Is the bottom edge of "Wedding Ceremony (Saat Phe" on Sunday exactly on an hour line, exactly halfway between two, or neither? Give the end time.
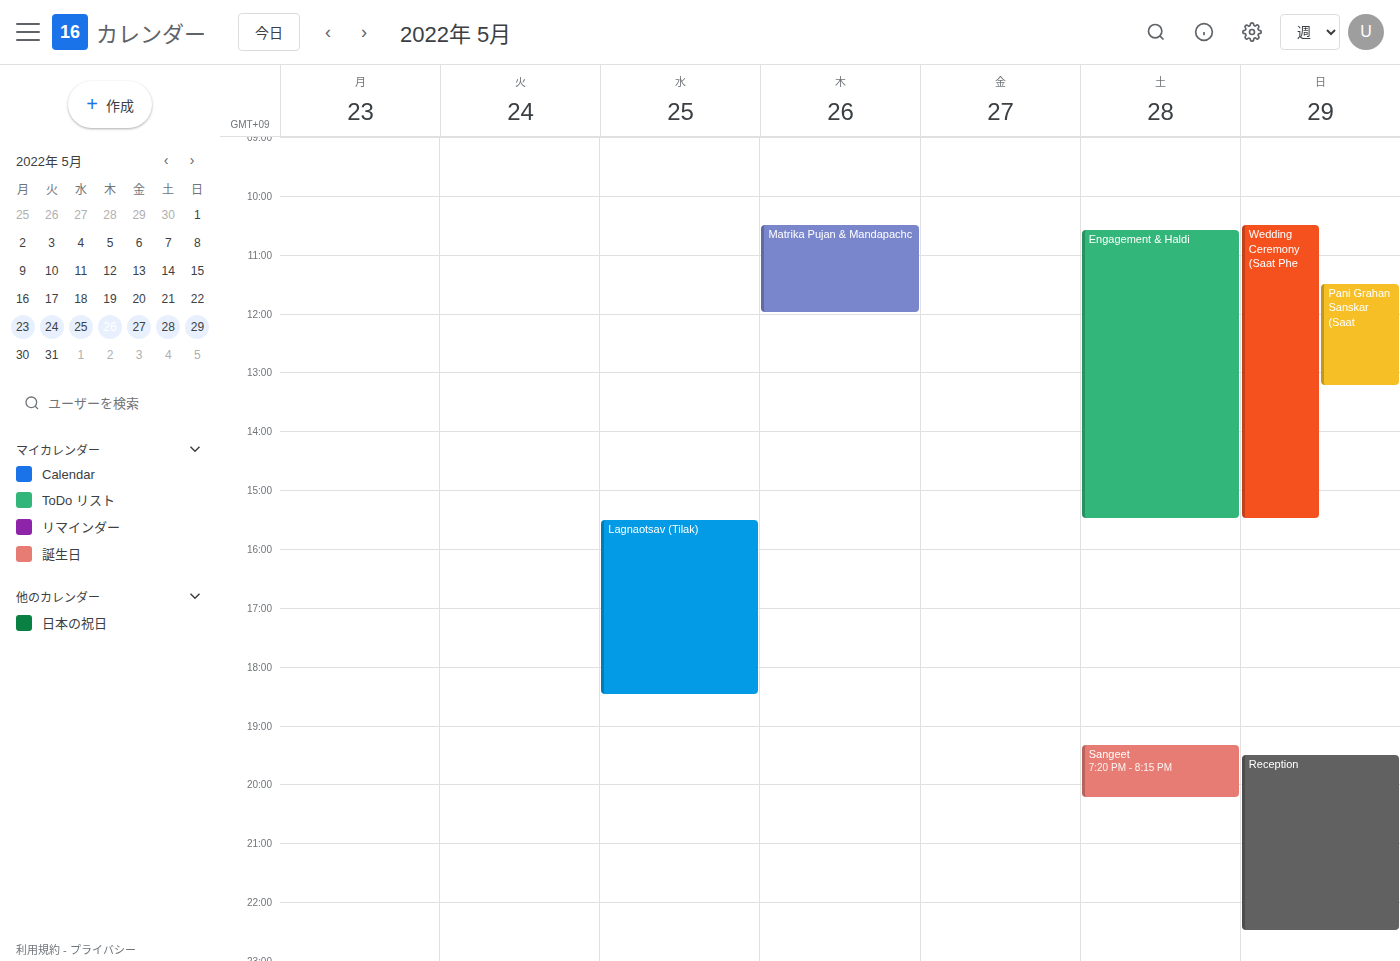
3:30 PM -- halfway between the 3 PM and 4 PM lines.